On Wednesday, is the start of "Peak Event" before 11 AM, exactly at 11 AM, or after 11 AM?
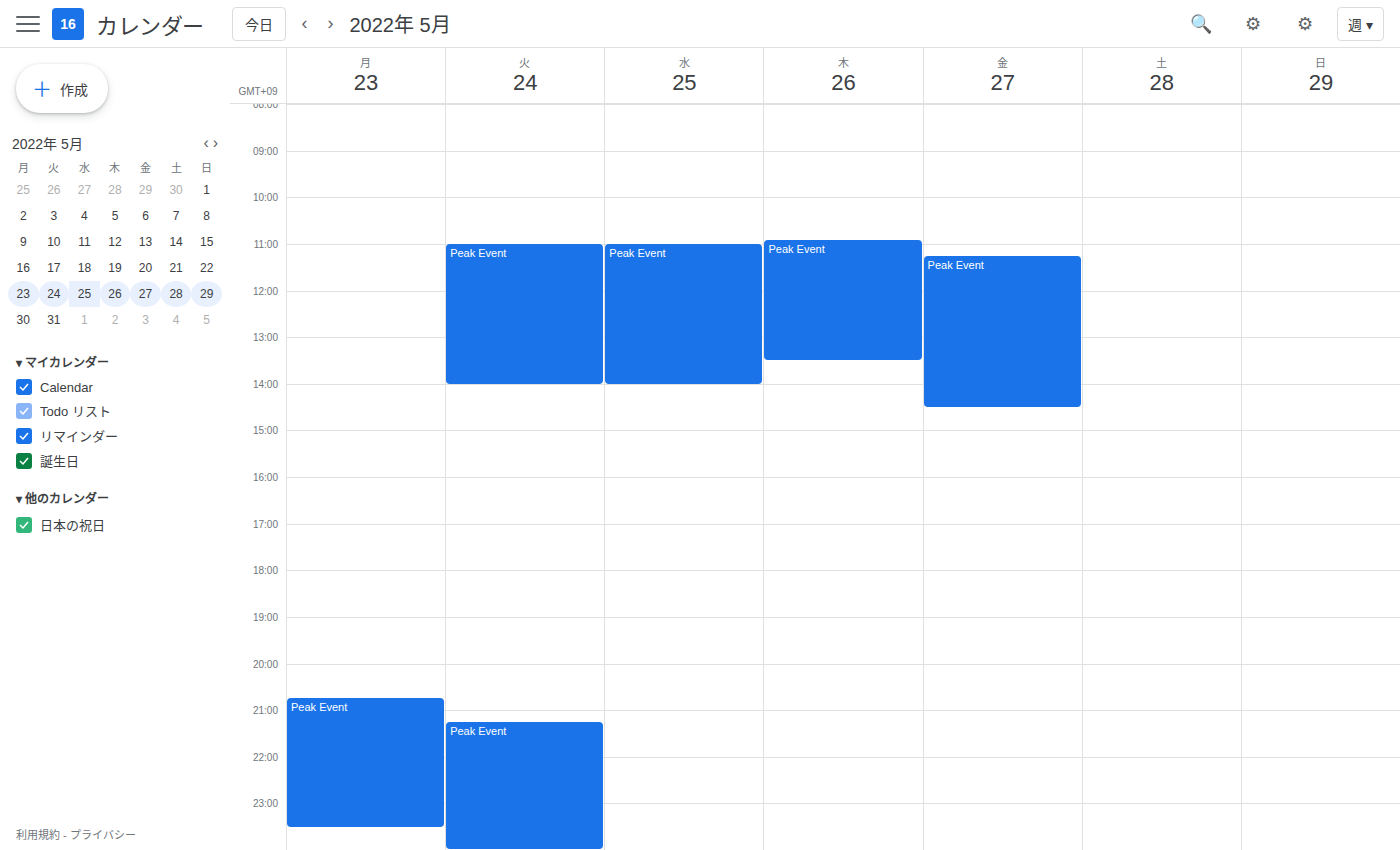
11:00 AM -- exactly at 11 AM, on the 11 AM line.